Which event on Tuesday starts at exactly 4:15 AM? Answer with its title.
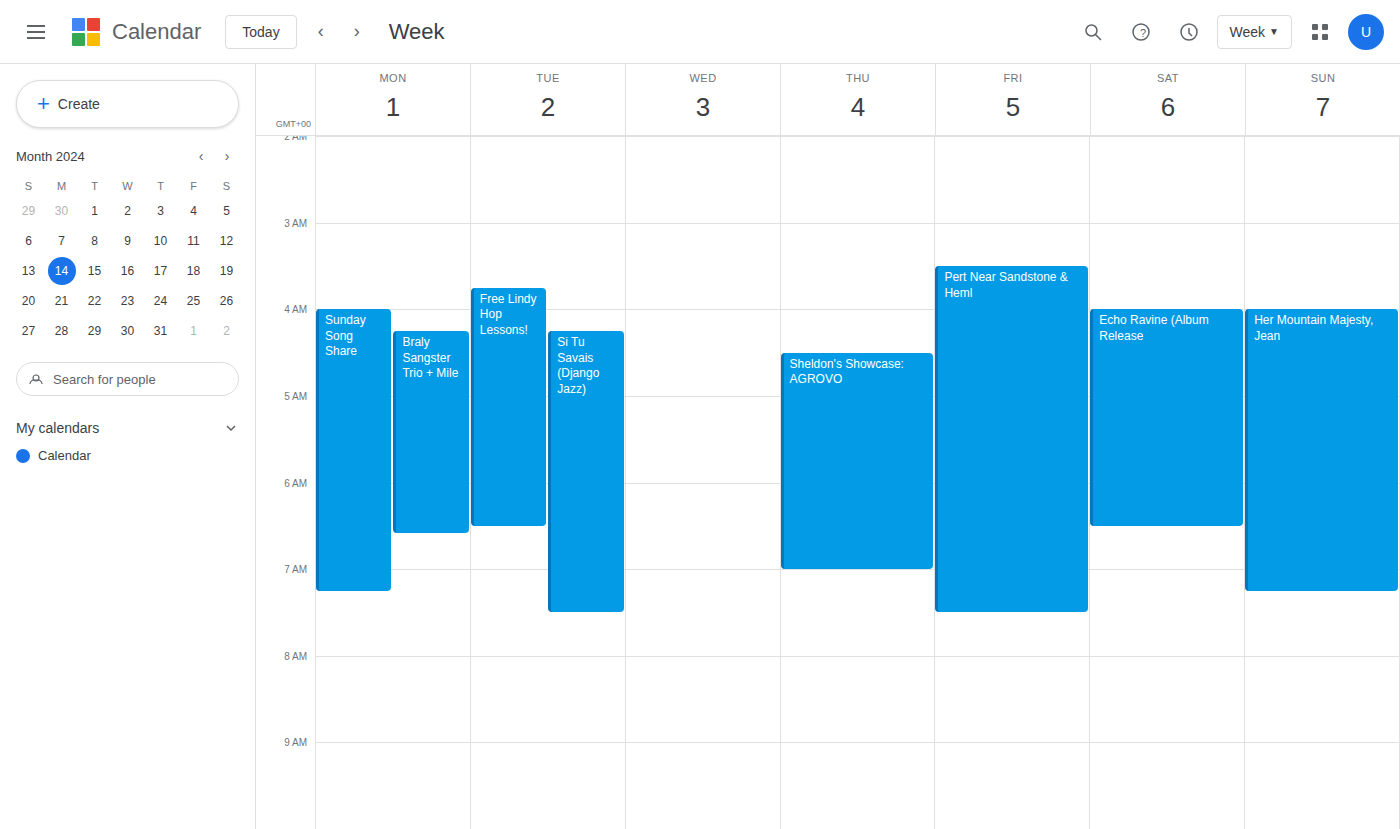
"Si Tu Savais (Django Jazz)"